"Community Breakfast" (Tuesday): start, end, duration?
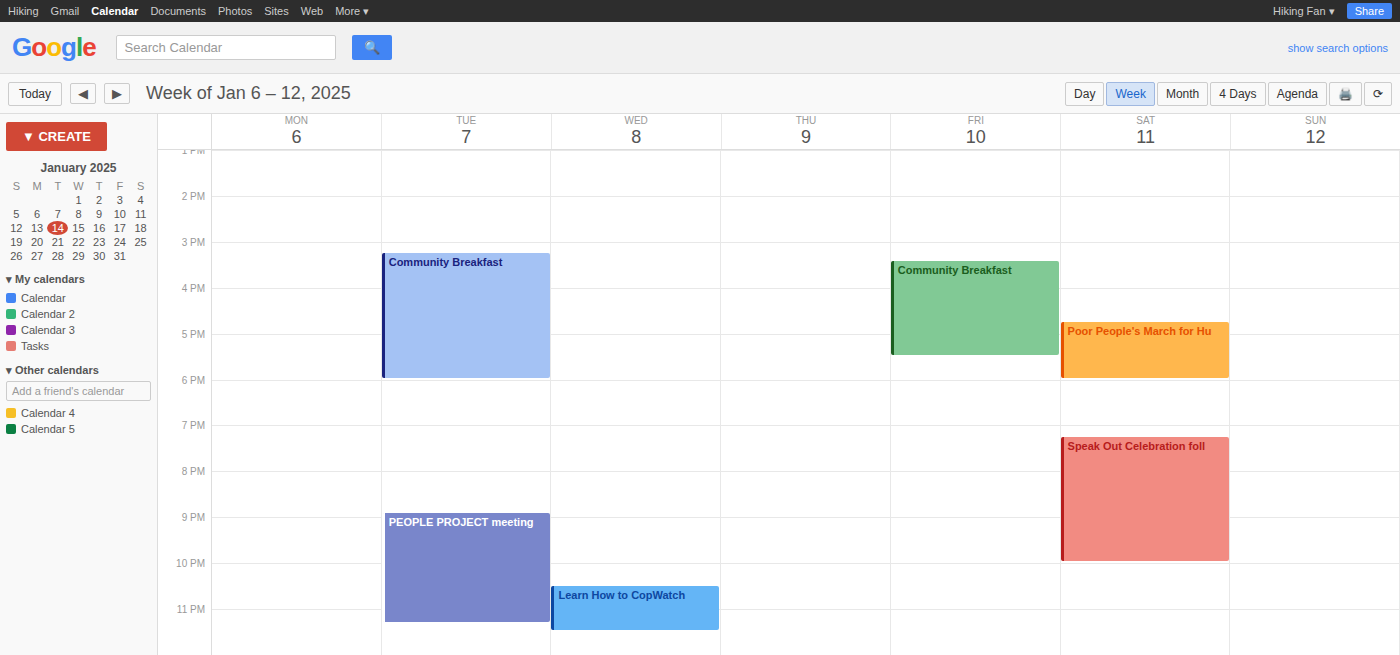
15:15 to 18:00, 2 hours 45 minutes